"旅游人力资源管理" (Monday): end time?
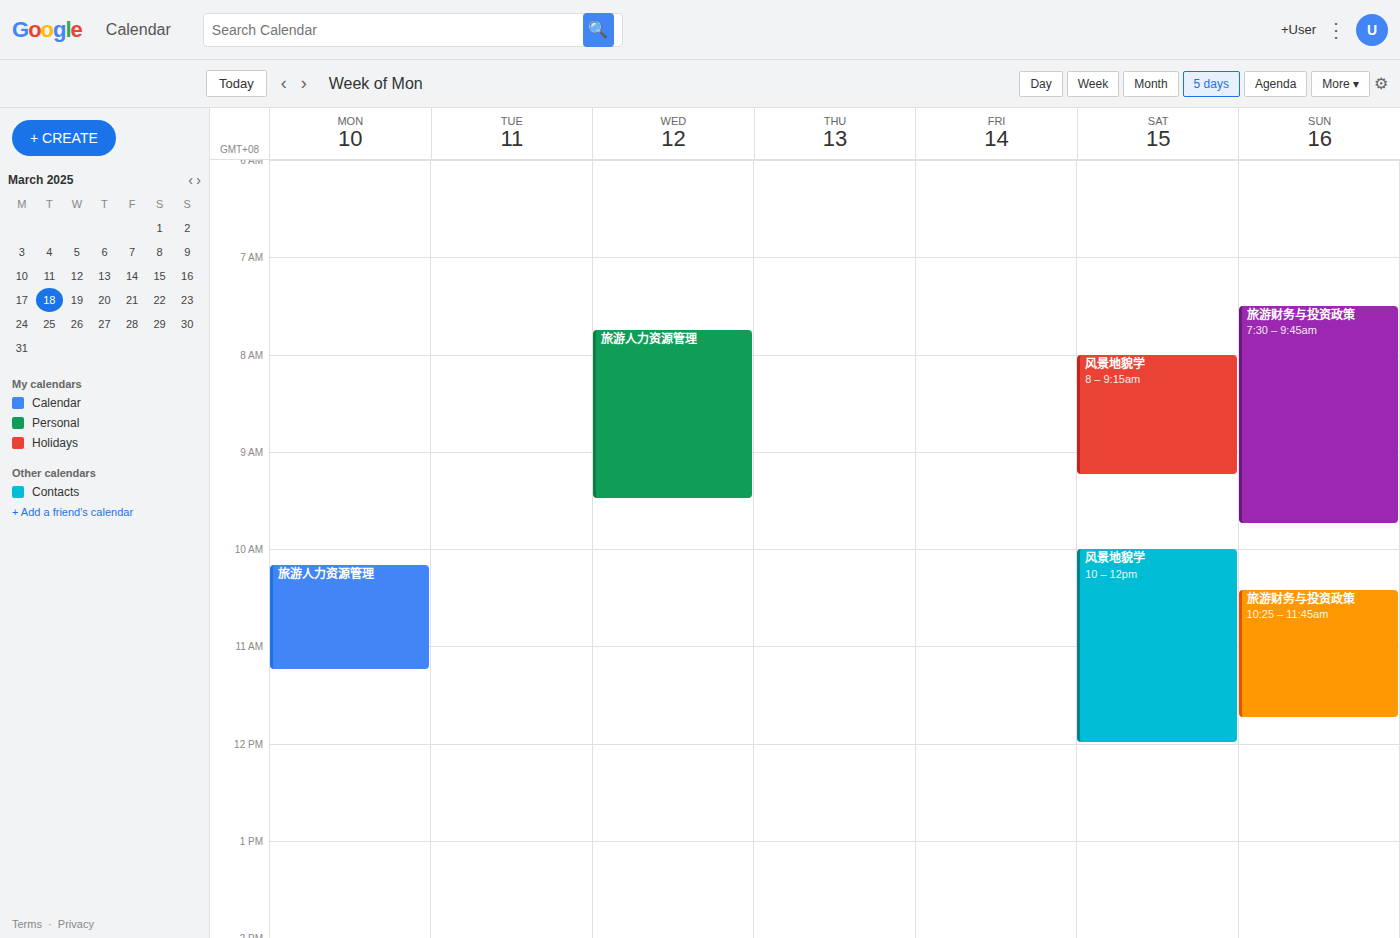
11:15 AM